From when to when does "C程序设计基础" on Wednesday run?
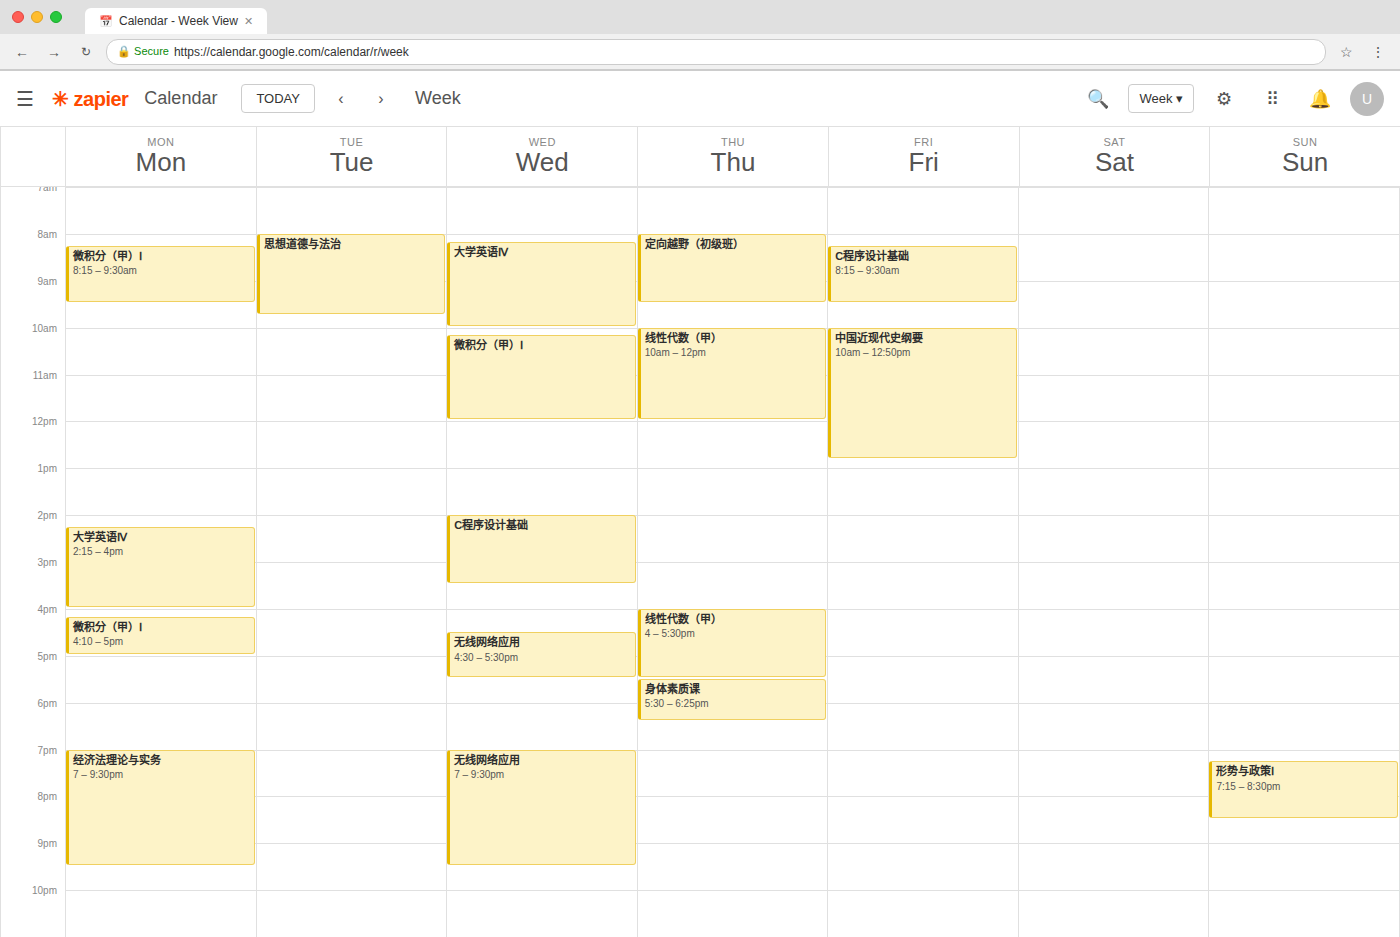
2:00 PM to 3:30 PM